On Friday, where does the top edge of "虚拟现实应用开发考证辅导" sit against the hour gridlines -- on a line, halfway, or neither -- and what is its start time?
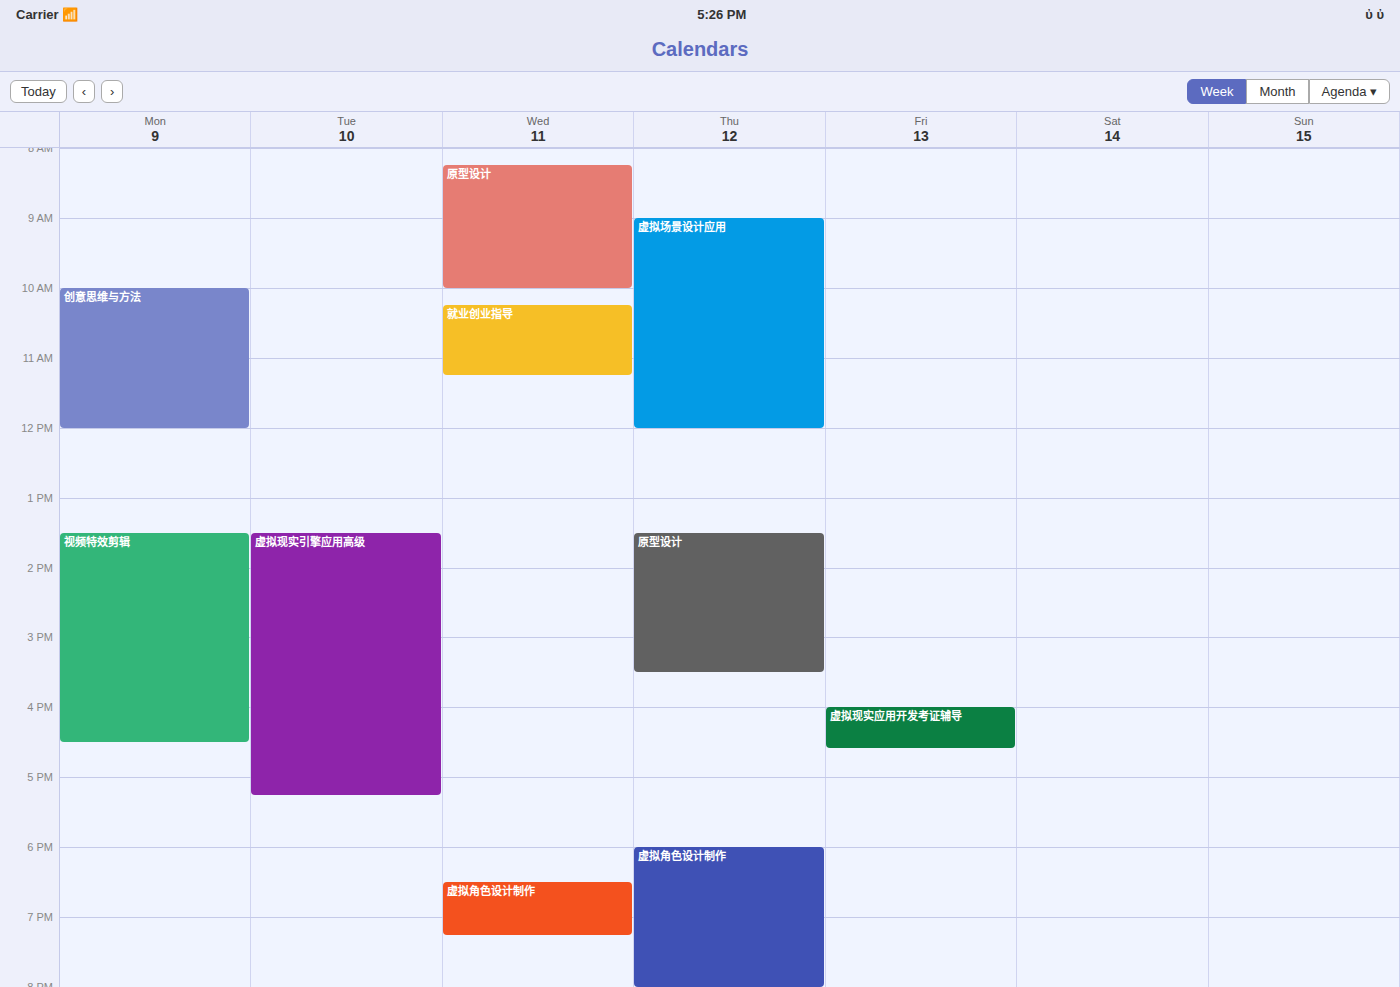
16:00 -- exactly on the 16:00 line.